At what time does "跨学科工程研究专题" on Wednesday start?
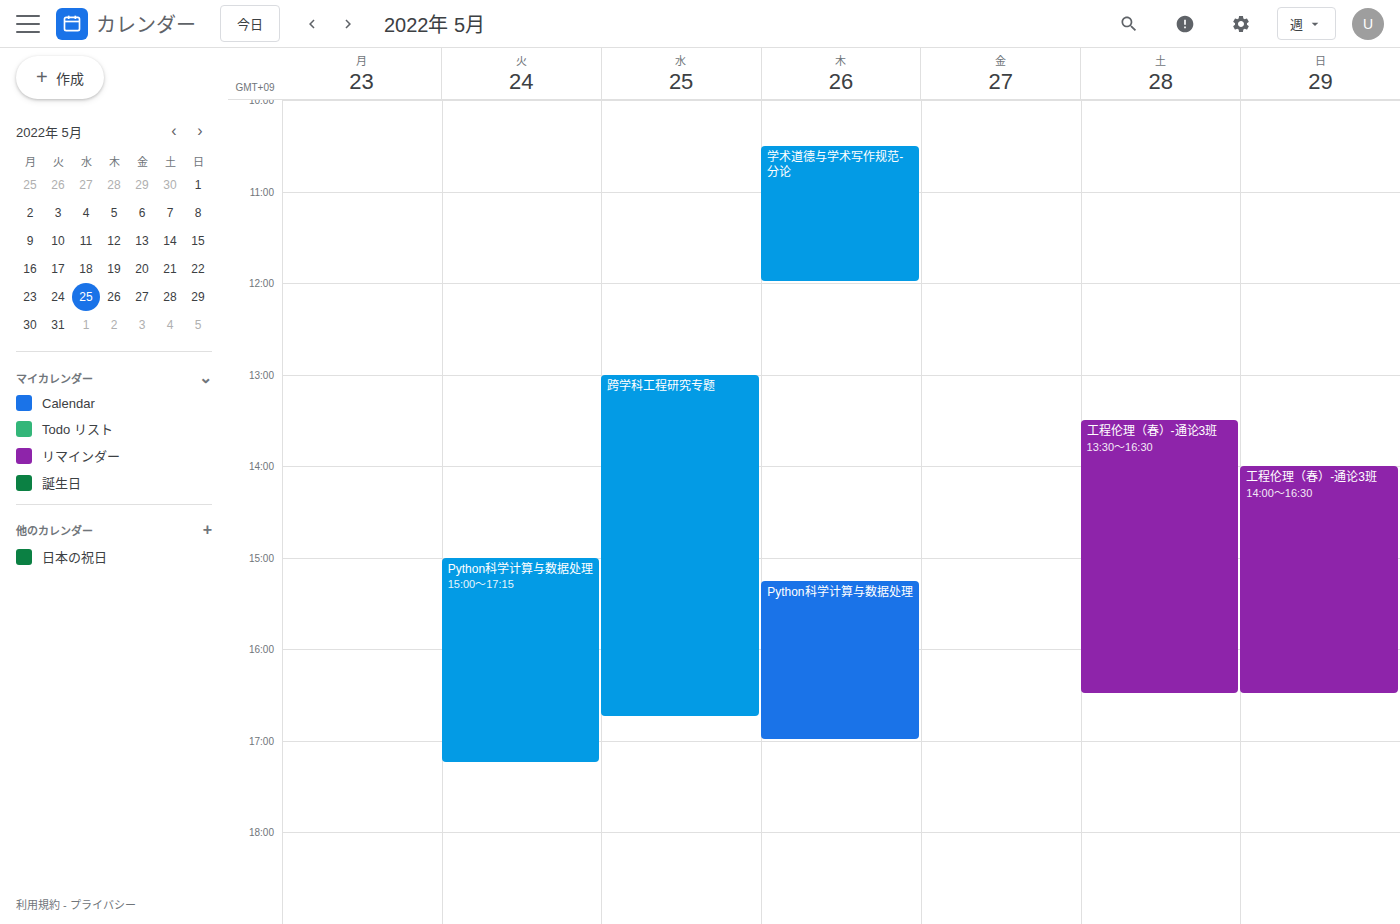
13:00